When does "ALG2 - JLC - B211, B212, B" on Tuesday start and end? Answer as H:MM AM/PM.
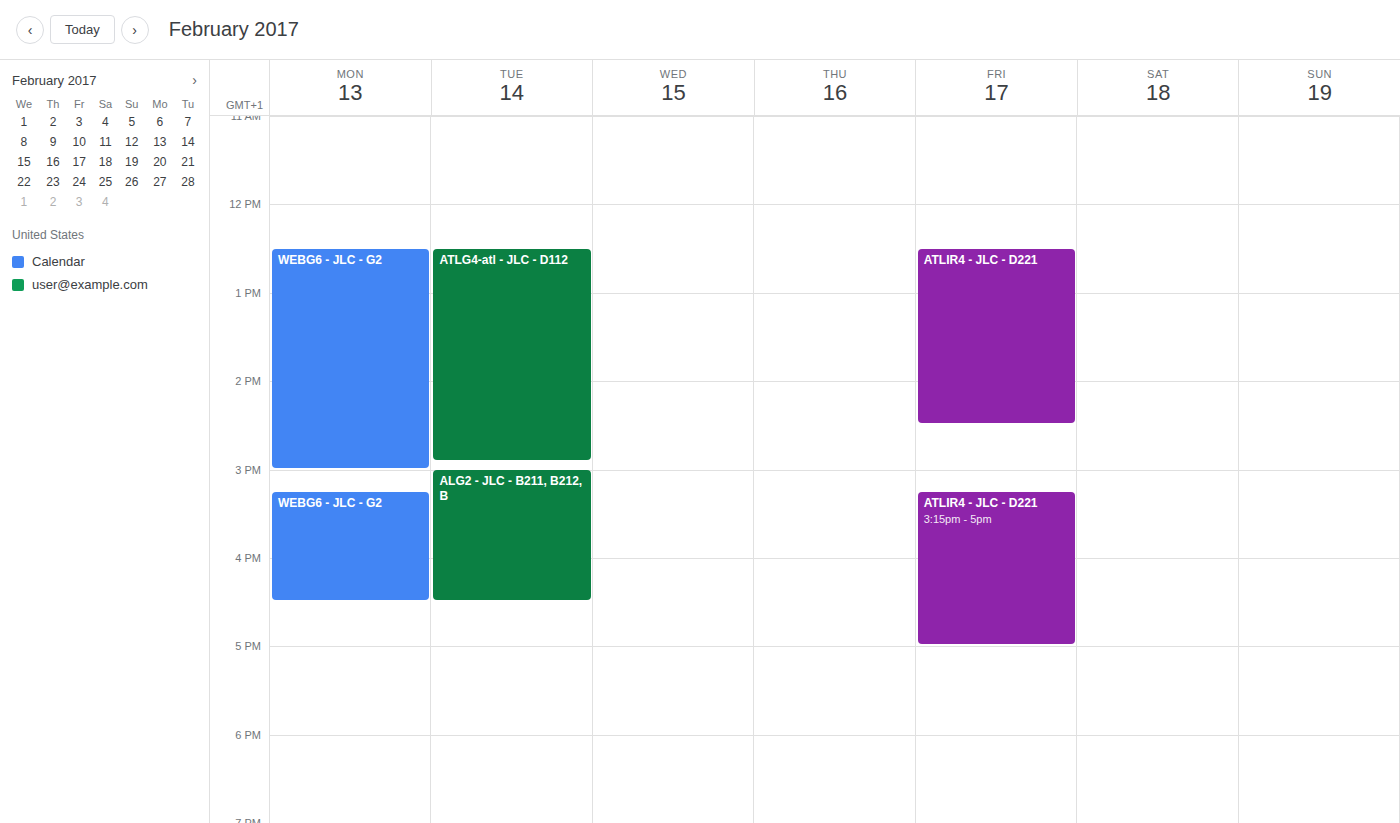
3:00 PM to 4:30 PM